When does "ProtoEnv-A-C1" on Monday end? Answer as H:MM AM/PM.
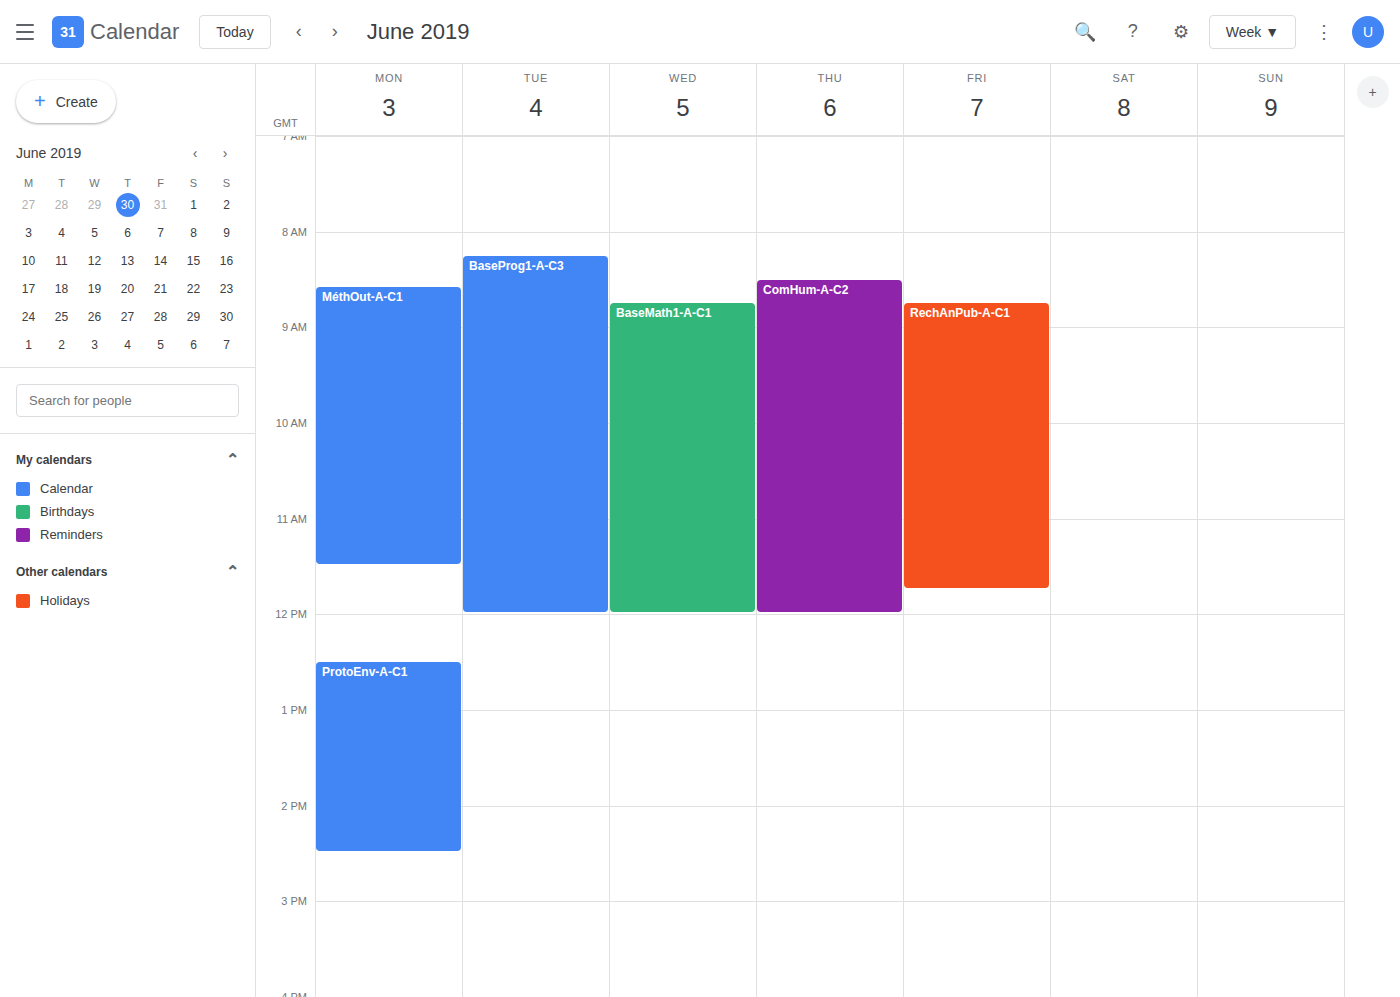
2:30 PM